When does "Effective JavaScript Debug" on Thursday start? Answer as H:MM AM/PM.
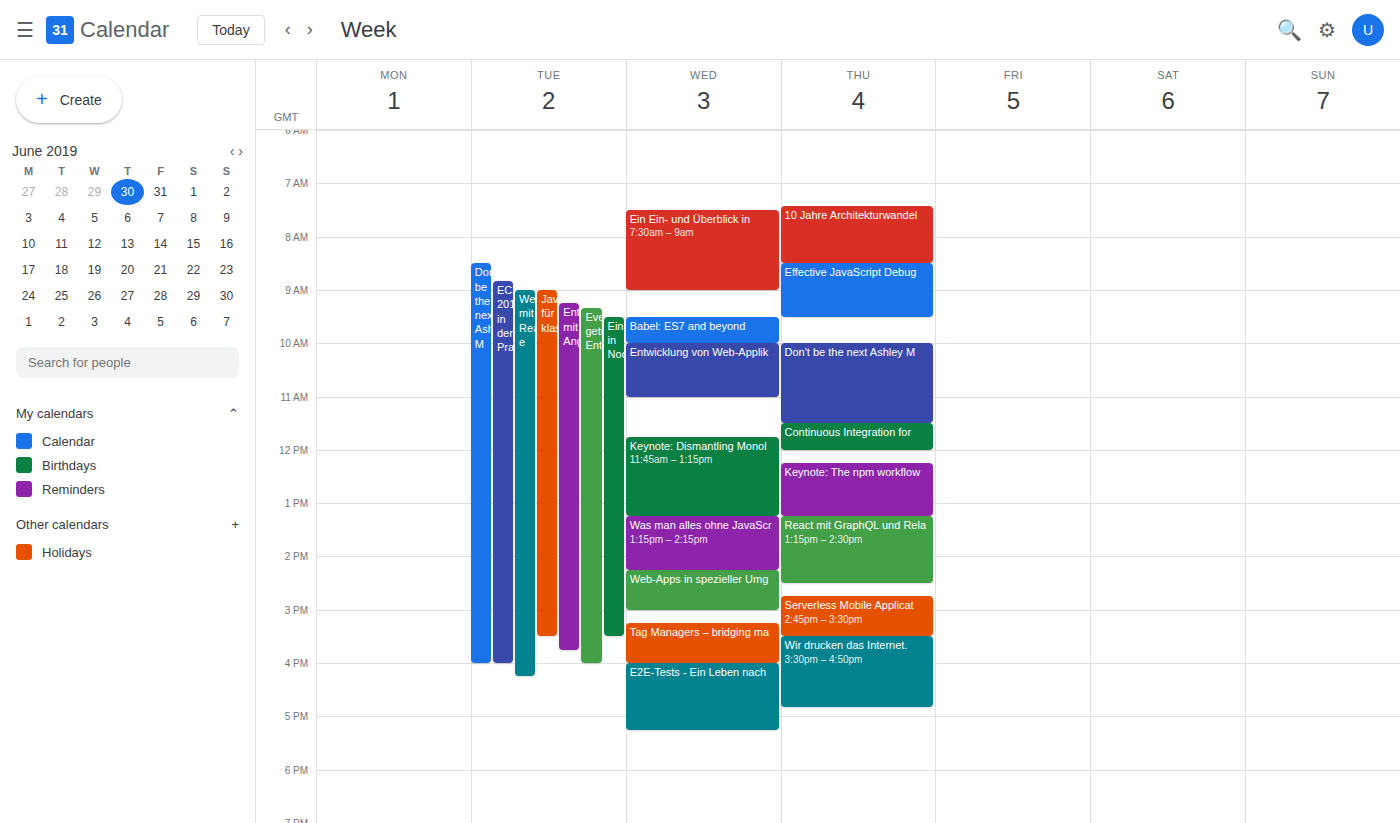
8:30 AM